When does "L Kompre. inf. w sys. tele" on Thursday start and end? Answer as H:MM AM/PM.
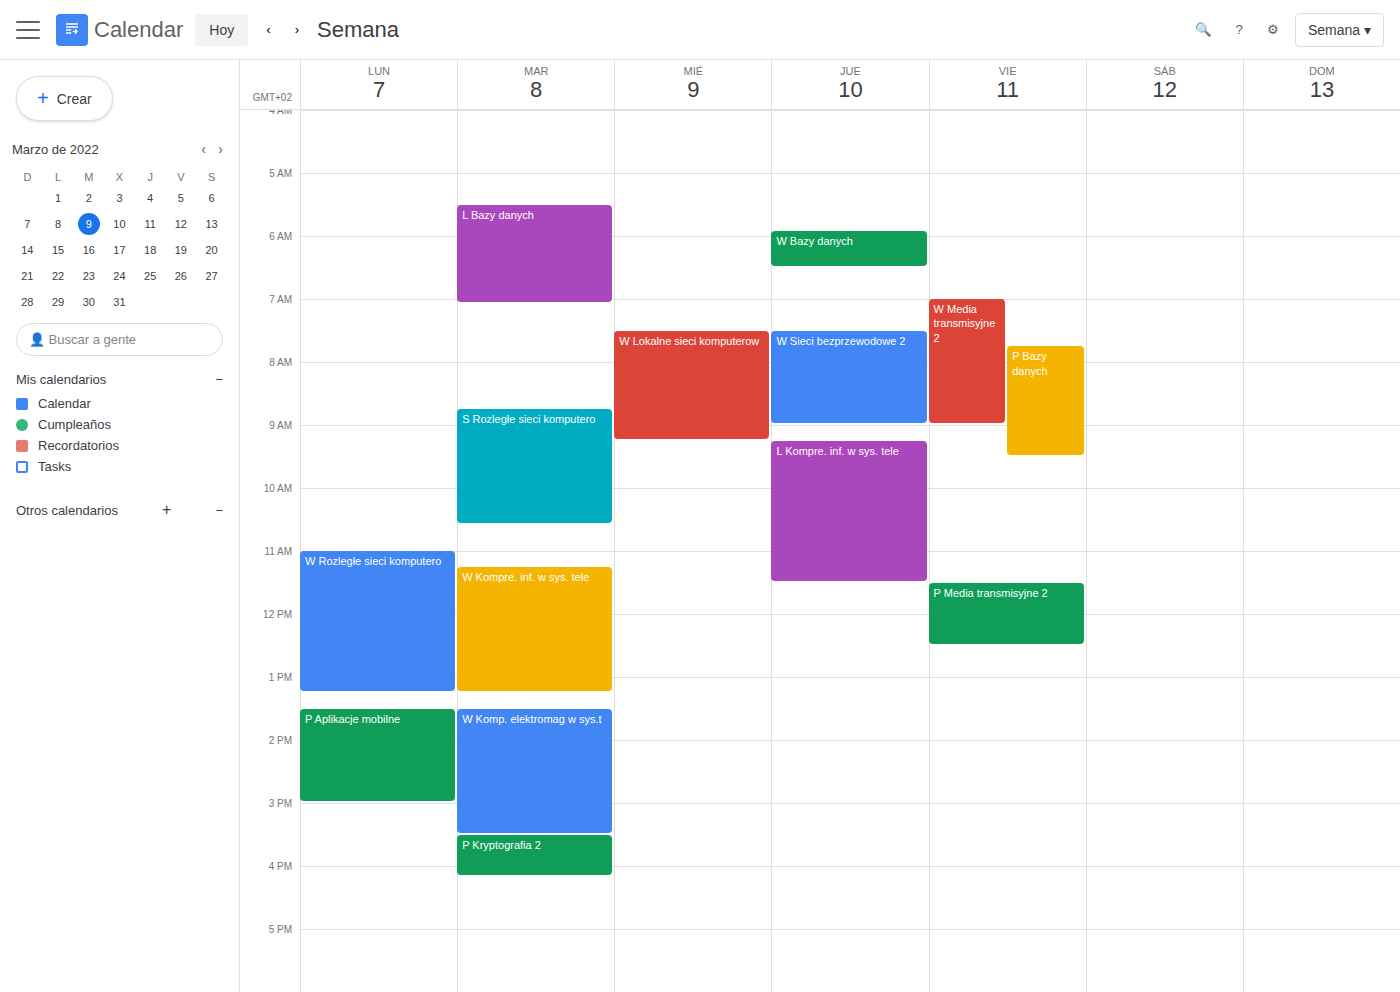
9:15 AM to 11:30 AM